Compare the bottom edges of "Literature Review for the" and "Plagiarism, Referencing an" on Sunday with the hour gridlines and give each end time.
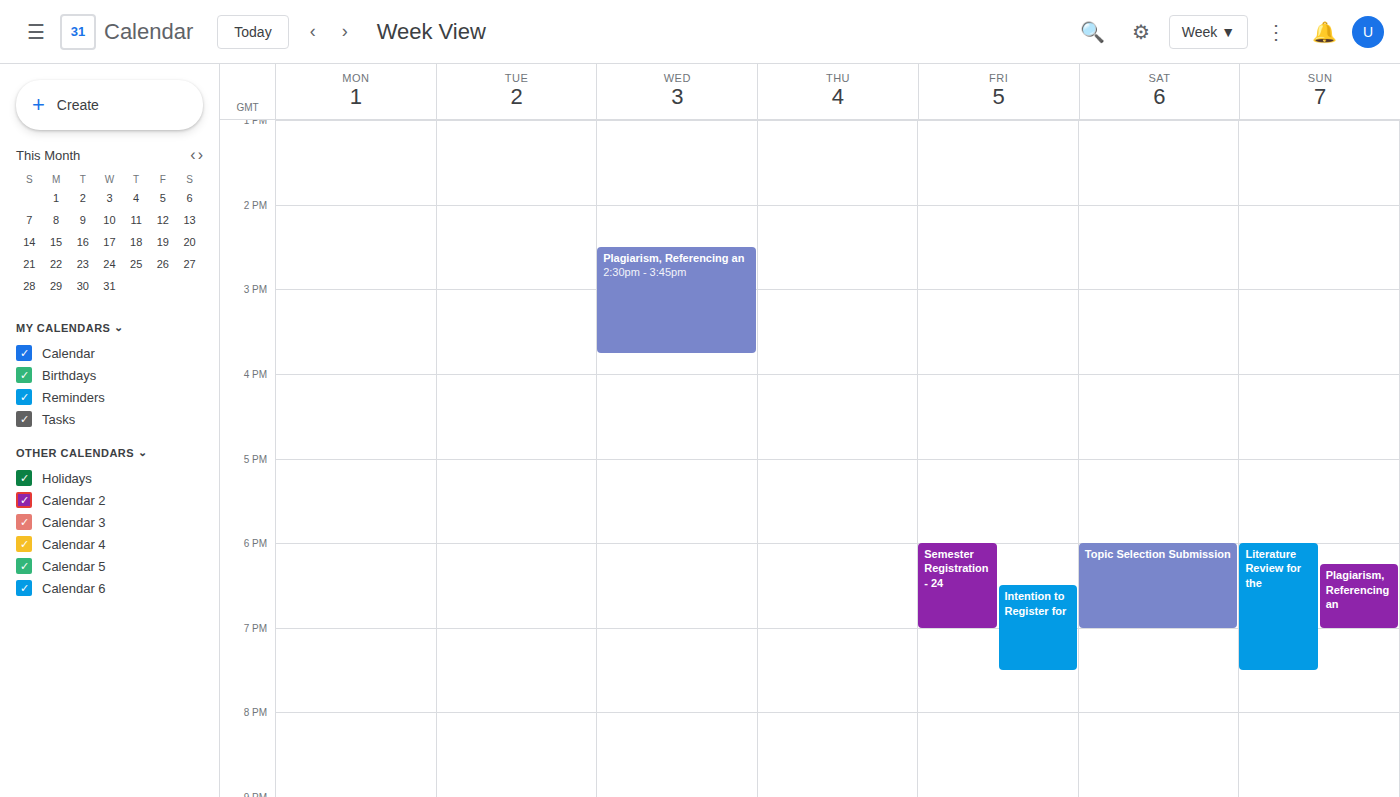
"Literature Review for the": 7:30 PM, halfway between the 7 PM and 8 PM lines. "Plagiarism, Referencing an": 7:00 PM, exactly on the 7 PM line.